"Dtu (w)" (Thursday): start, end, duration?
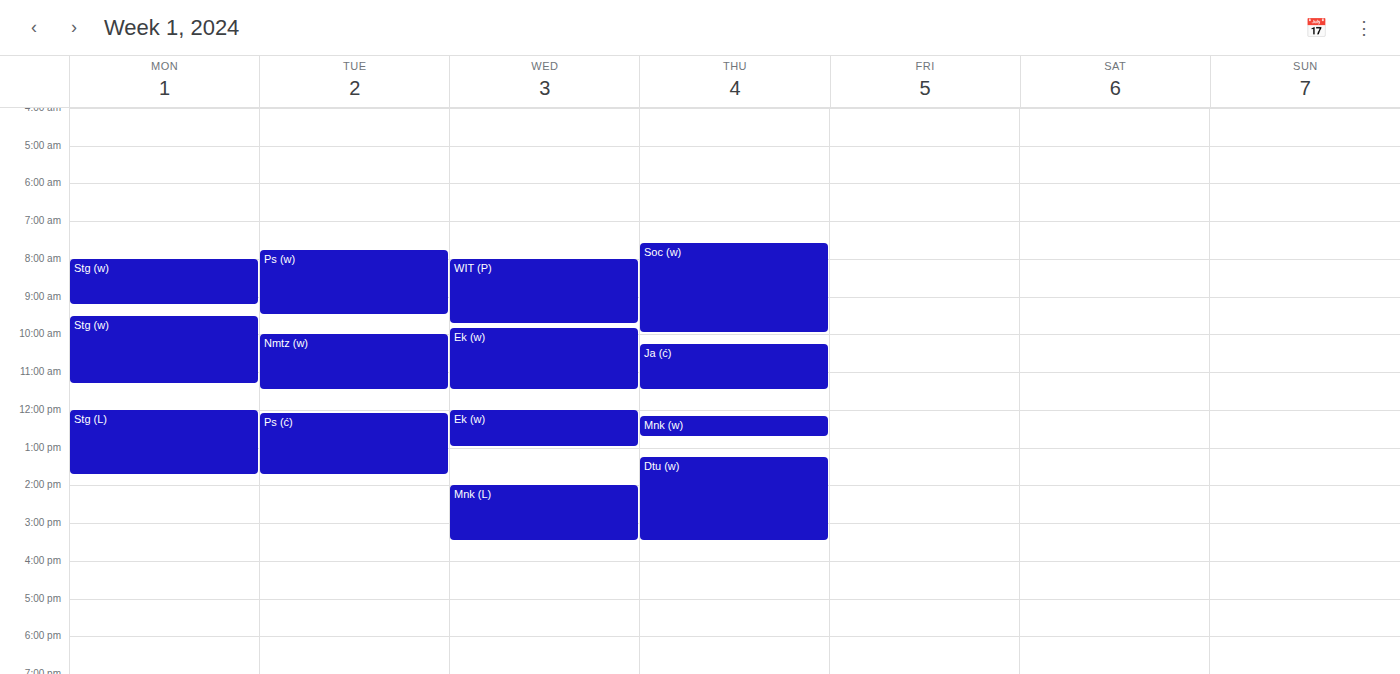
1:15 PM to 3:30 PM, 2 hours 15 minutes